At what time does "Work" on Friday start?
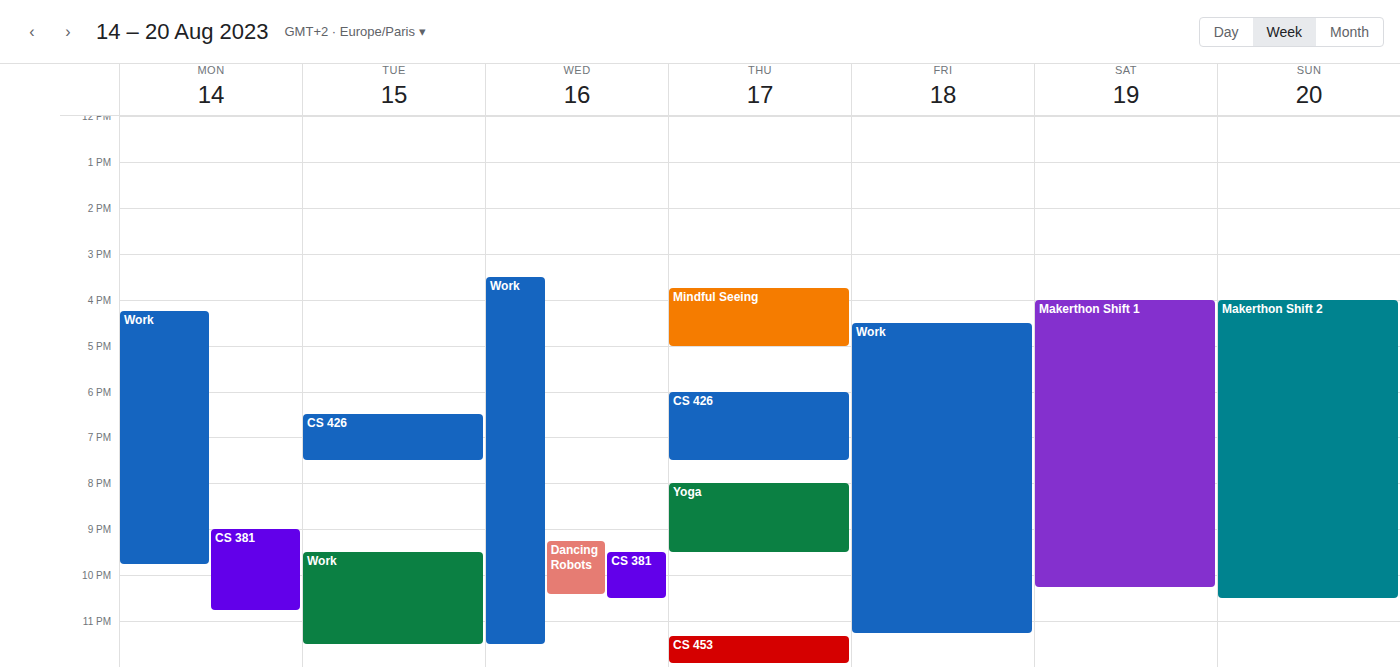
4:30 PM